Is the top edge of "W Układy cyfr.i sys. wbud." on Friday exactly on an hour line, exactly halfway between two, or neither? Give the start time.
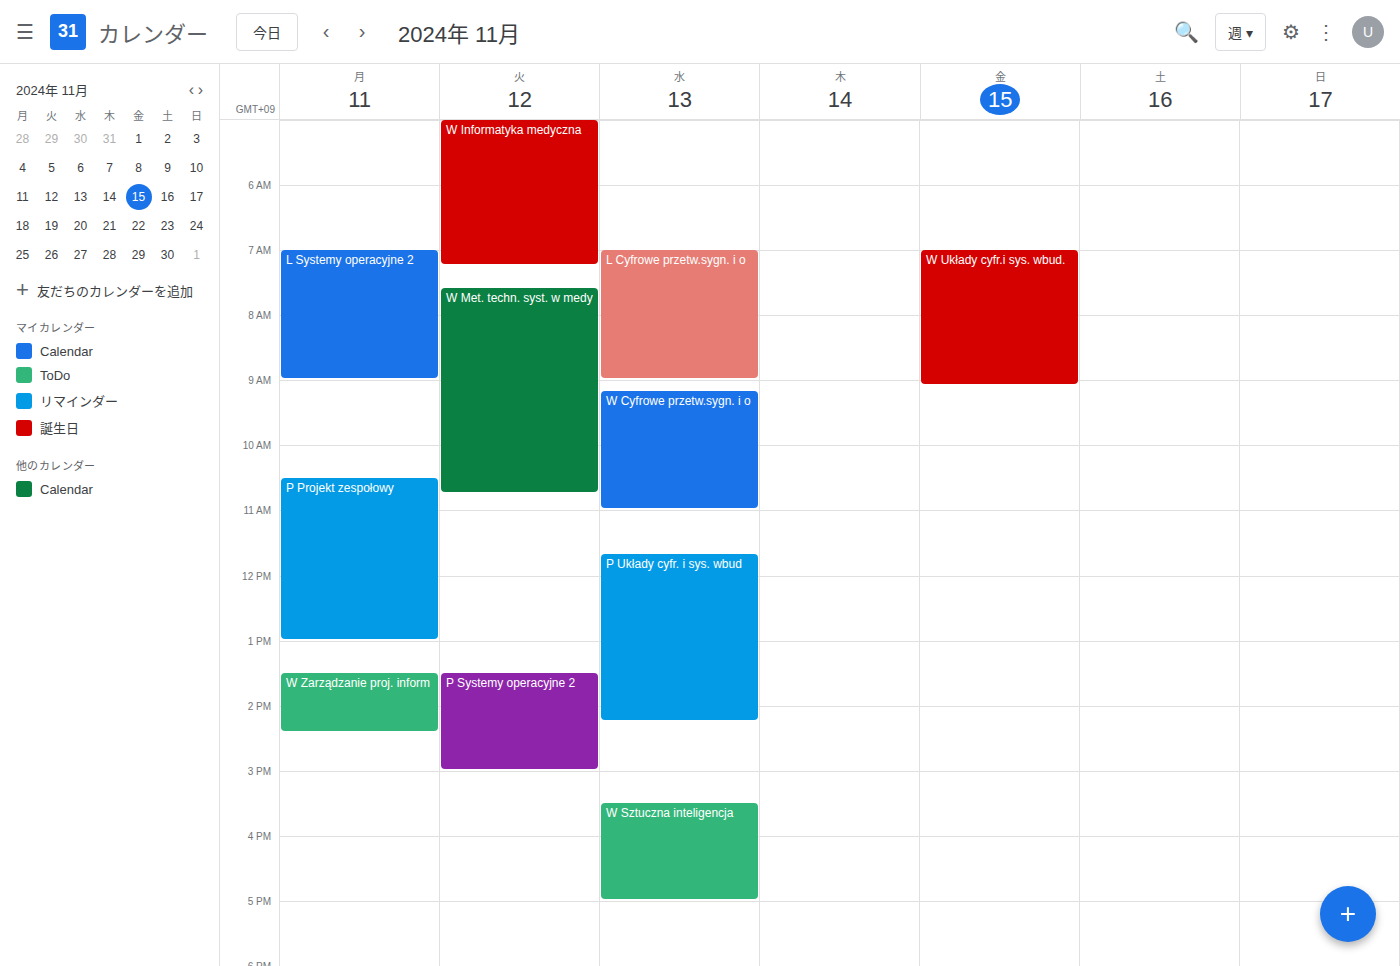
07:00 -- exactly on the 07:00 line.